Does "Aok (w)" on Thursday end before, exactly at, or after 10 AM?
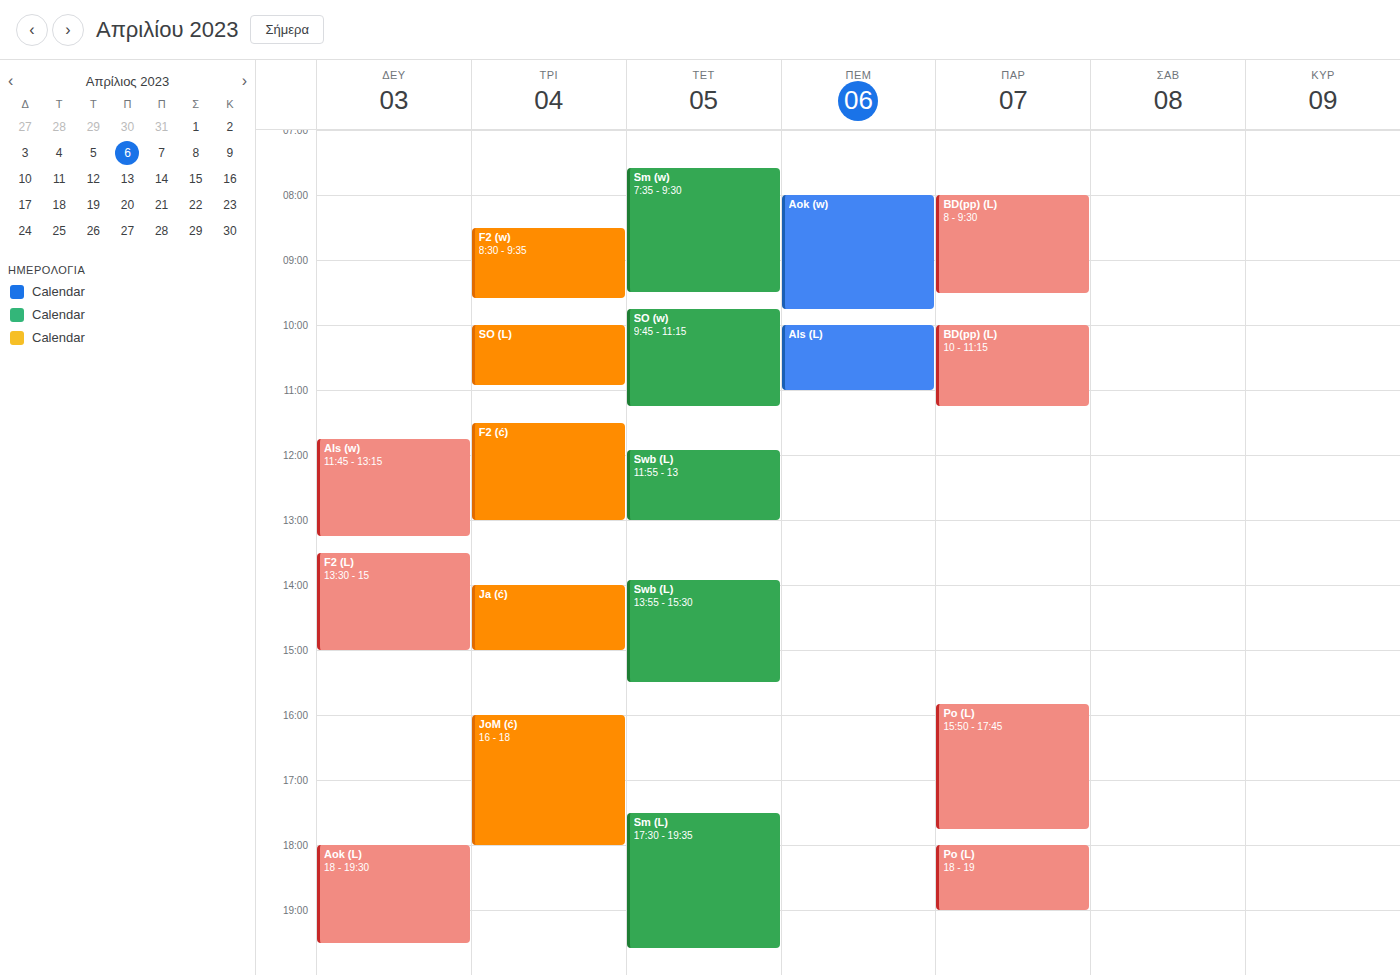
9:45 AM -- before 10 AM, 15 minutes above the 10 AM line.